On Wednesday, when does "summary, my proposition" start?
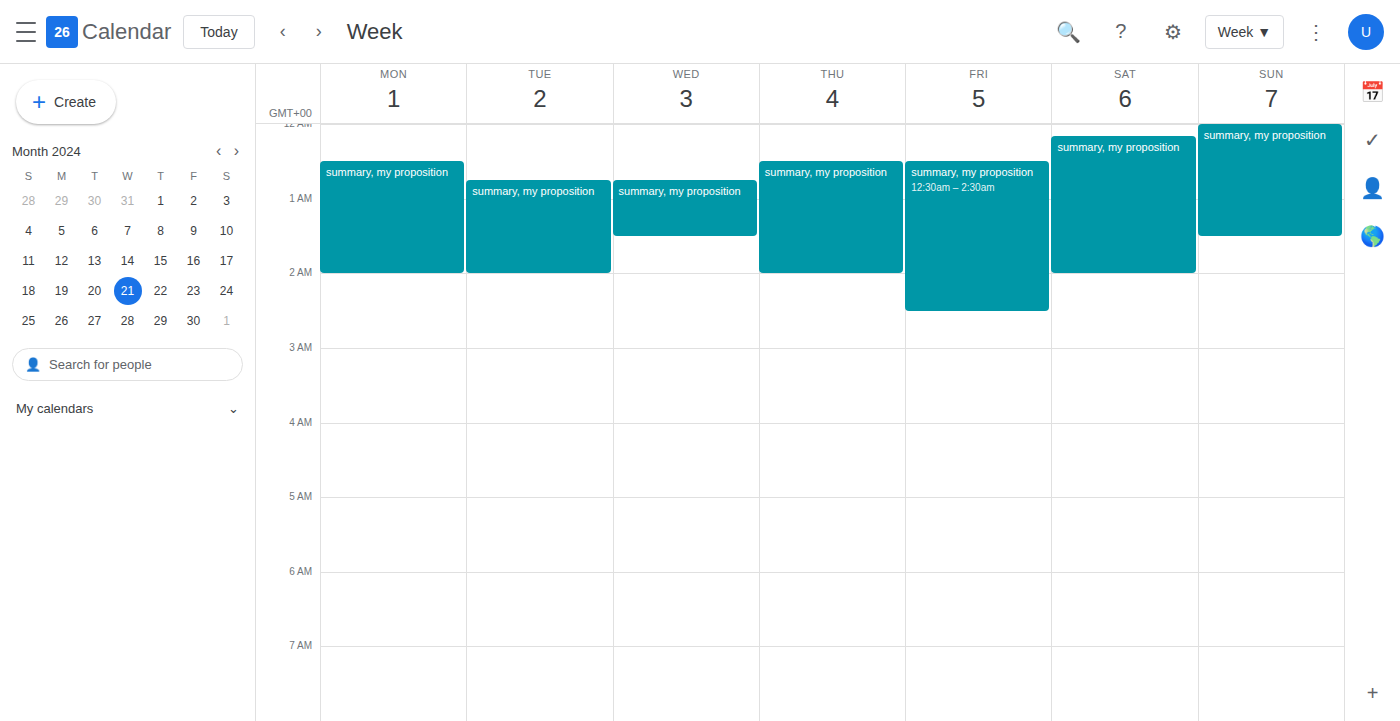
00:45